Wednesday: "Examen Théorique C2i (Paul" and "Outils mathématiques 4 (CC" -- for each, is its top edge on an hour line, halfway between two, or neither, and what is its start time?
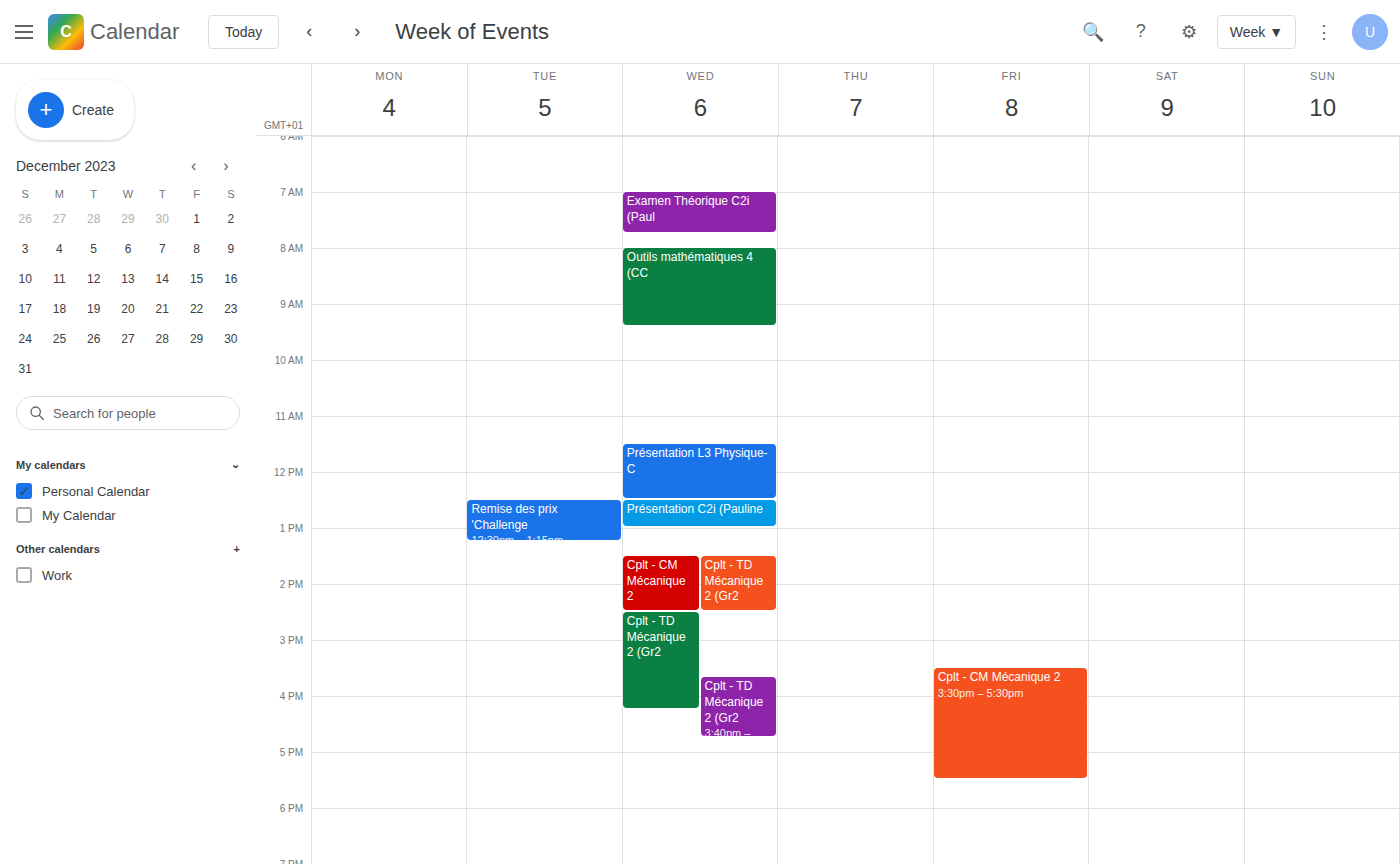
"Examen Théorique C2i (Paul": 7:00 AM, exactly on the 7 AM line. "Outils mathématiques 4 (CC": 8:00 AM, exactly on the 8 AM line.